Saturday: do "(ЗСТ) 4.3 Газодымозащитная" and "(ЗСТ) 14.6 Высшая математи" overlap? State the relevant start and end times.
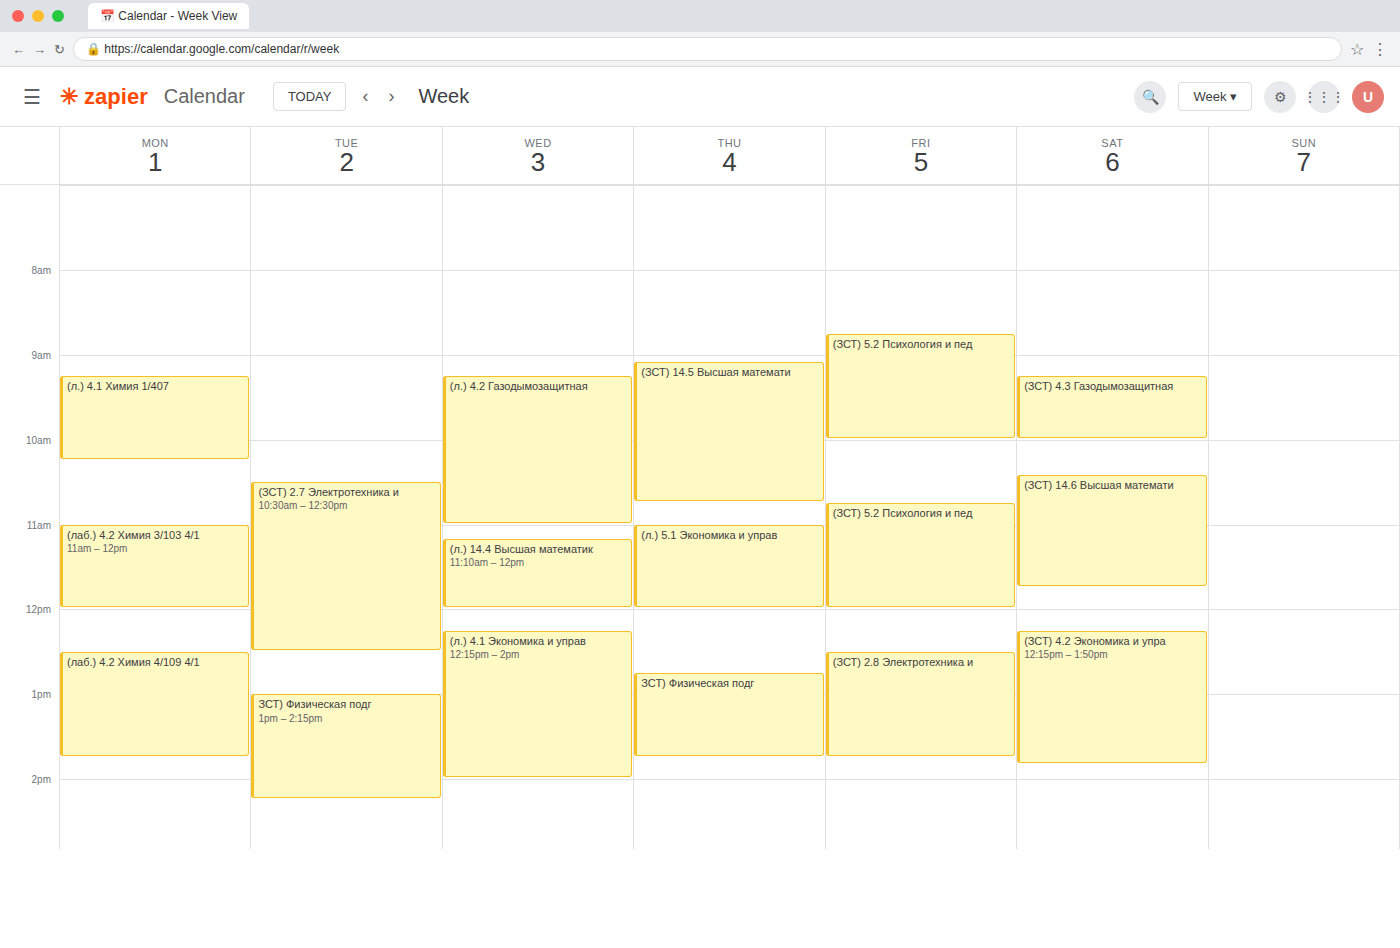
"(ЗСТ) 4.3 Газодымозащитная" ends at 10:00 and "(ЗСТ) 14.6 Высшая математи" starts at 10:25 -- no overlap.